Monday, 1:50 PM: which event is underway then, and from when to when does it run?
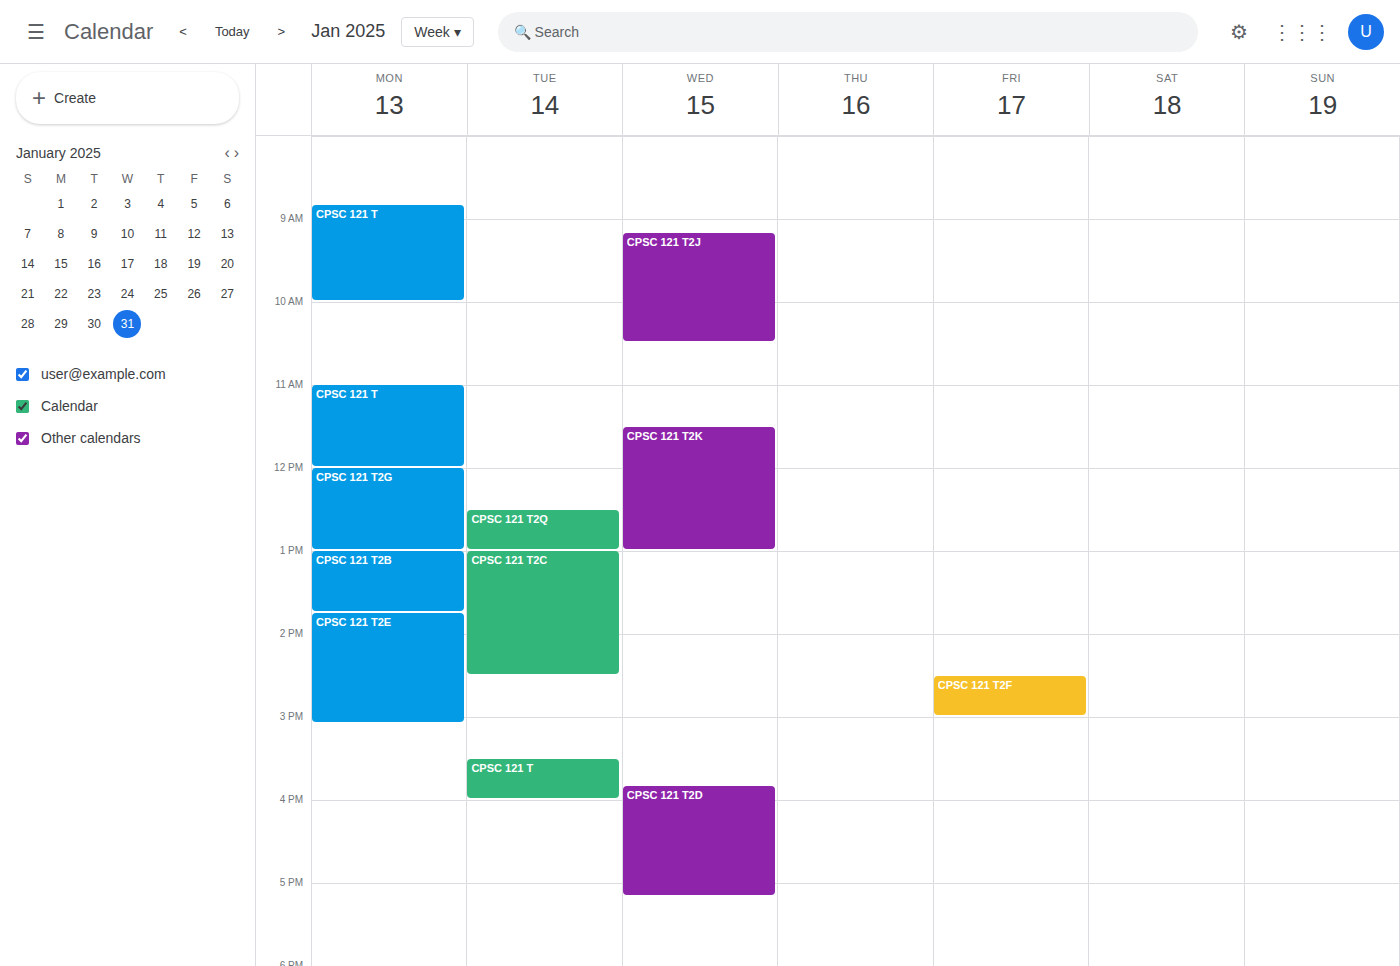
"CPSC 121 T2E", 1:45 PM to 3:05 PM